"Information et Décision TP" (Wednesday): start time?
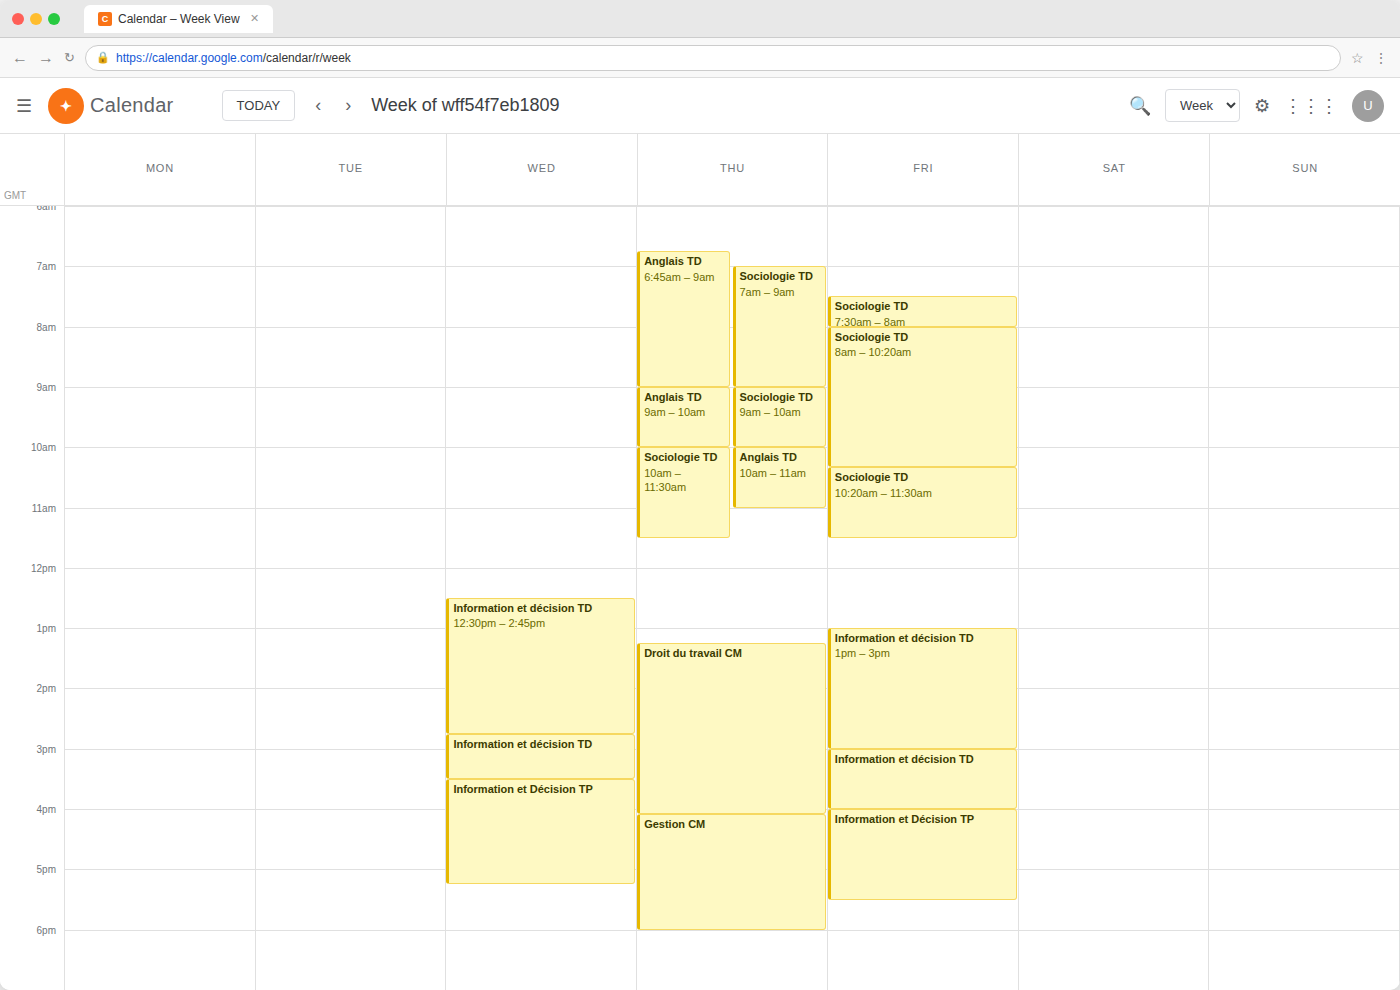
15:30